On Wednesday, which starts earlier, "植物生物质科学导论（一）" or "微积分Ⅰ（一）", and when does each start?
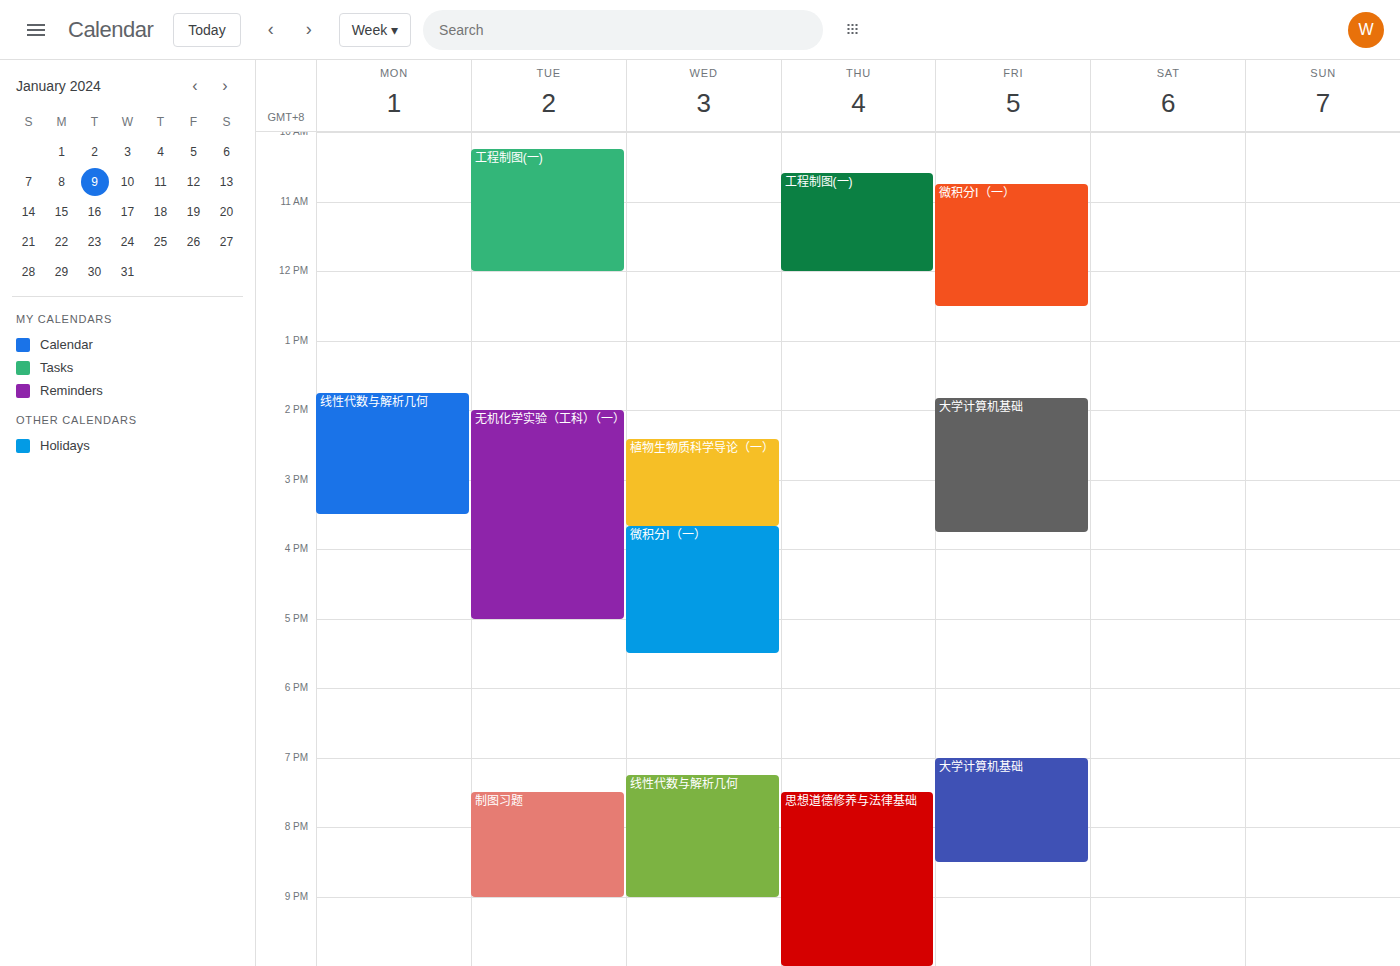
"植物生物质科学导论（一）" 2:25 PM; "微积分Ⅰ（一）" 3:40 PM.